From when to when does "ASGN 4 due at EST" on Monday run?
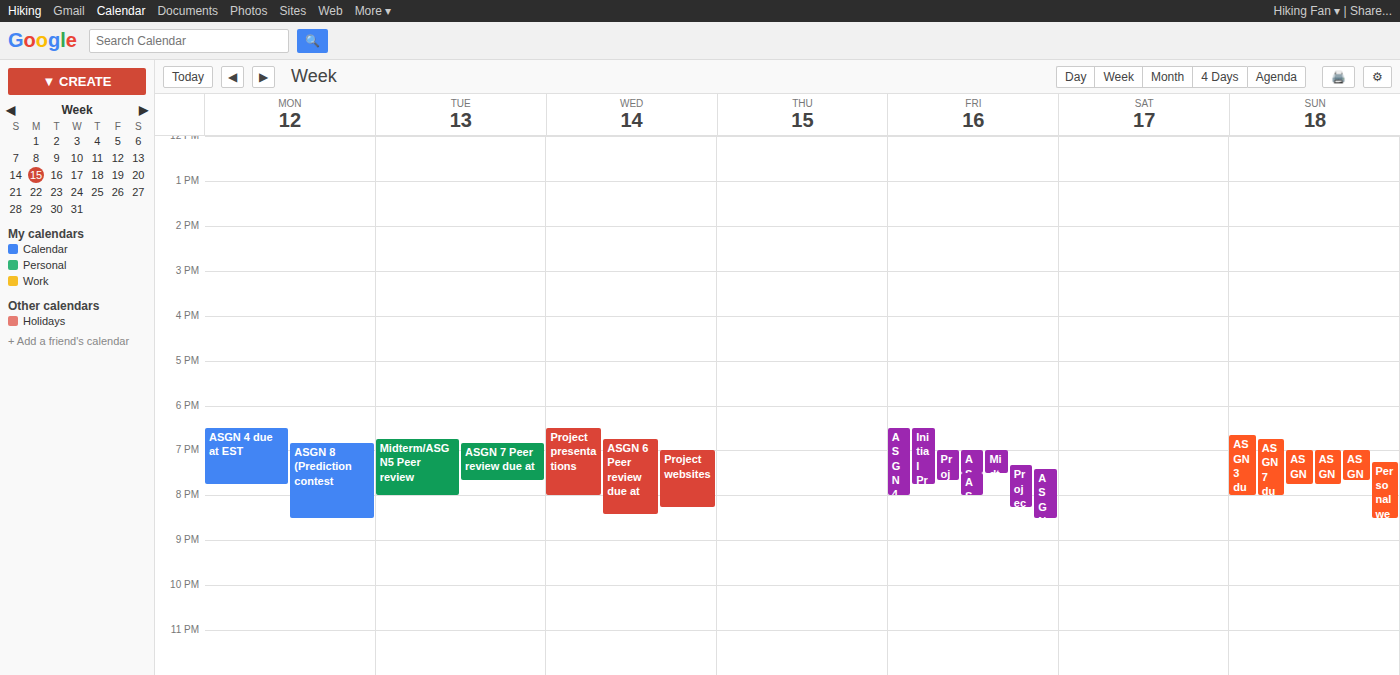
6:30 PM to 7:45 PM